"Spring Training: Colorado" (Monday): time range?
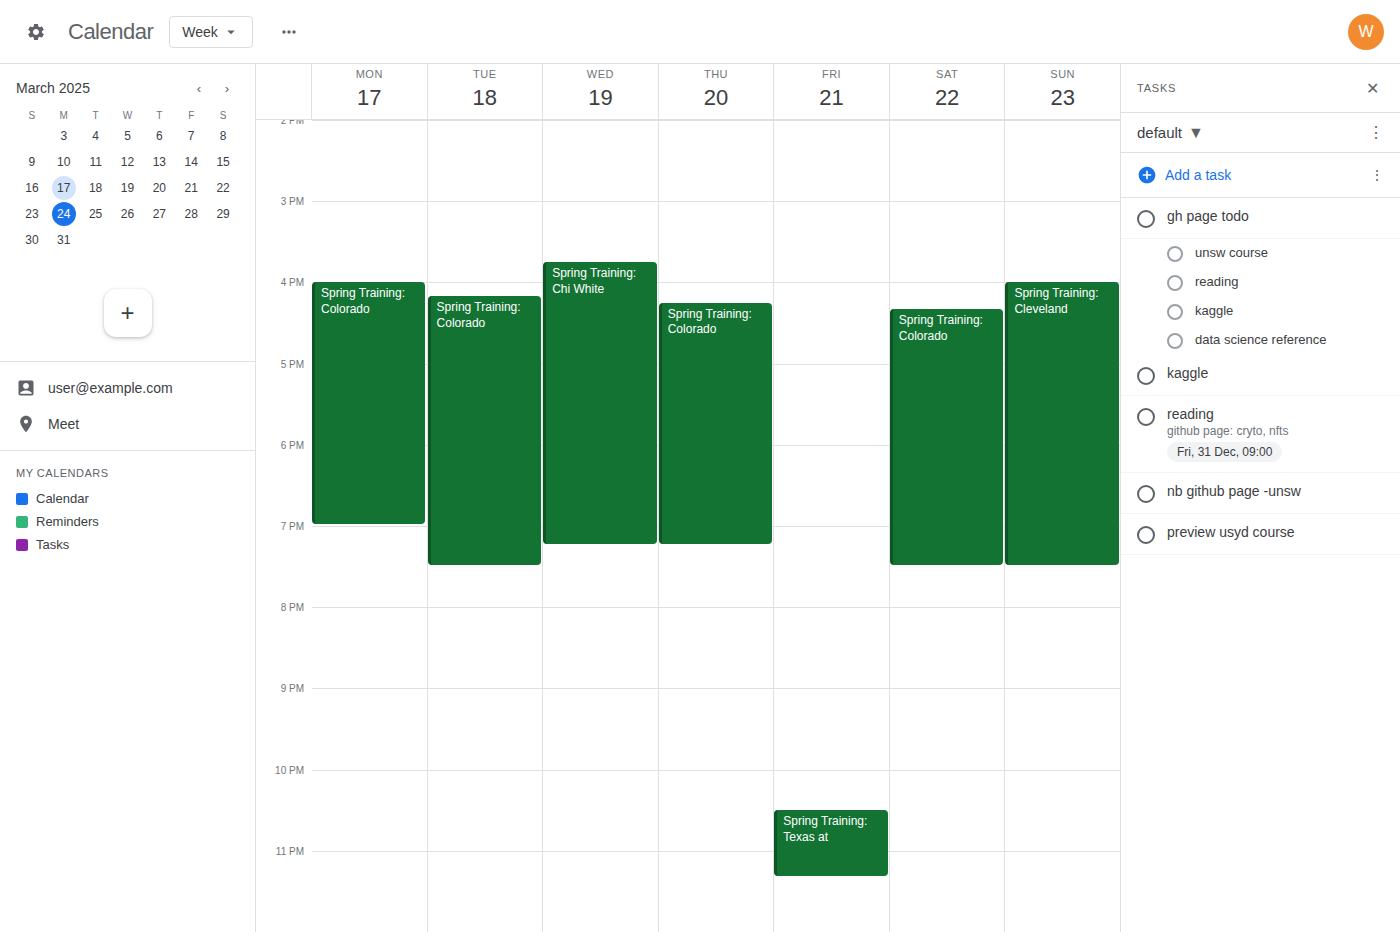
4:00 PM to 7:00 PM